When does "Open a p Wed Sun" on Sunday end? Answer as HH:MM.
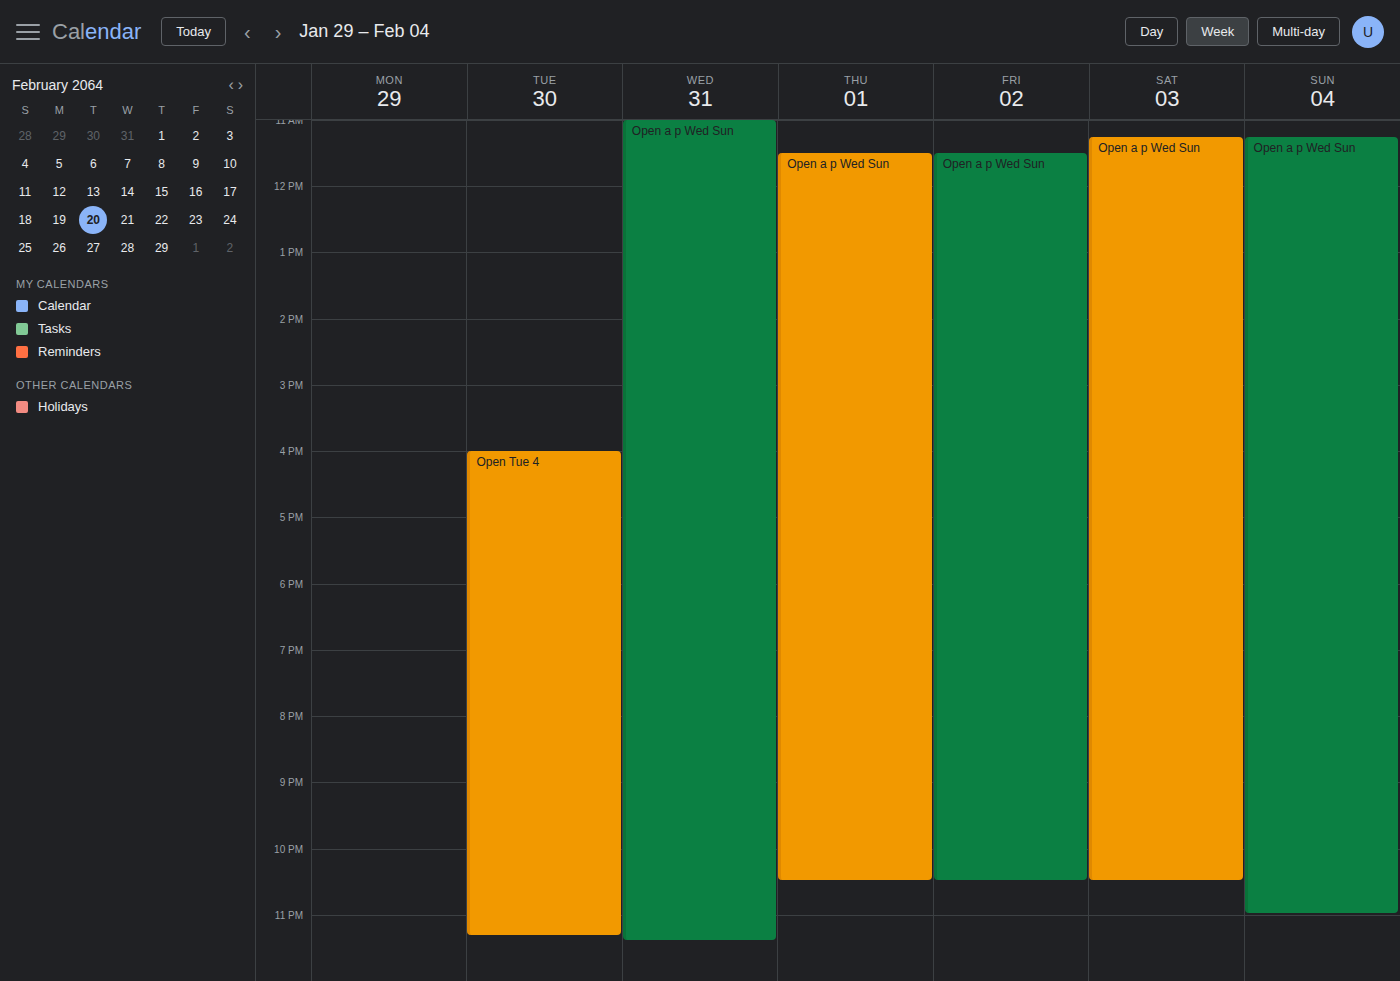
23:00